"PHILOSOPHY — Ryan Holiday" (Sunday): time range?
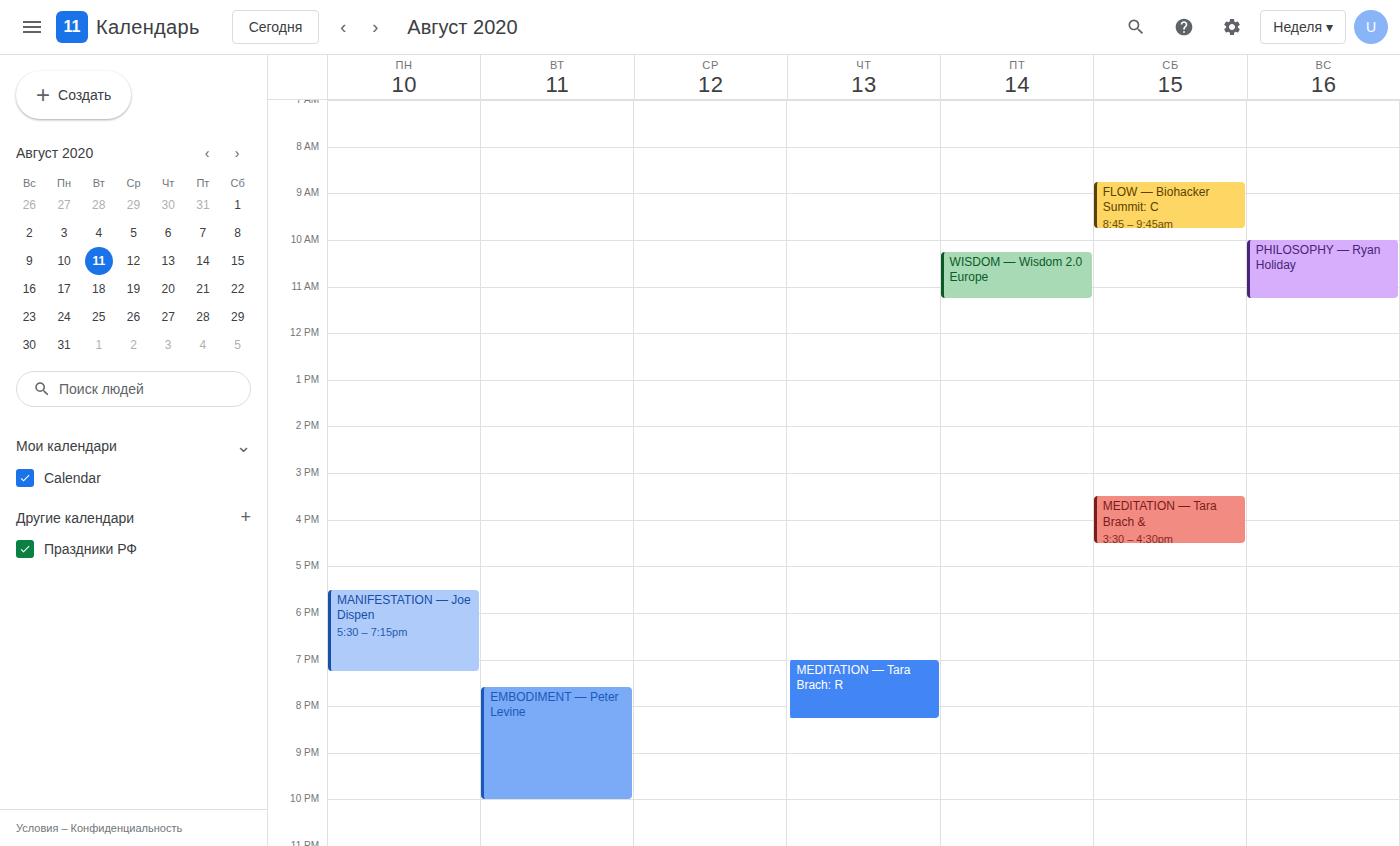
10:00 AM to 11:15 AM